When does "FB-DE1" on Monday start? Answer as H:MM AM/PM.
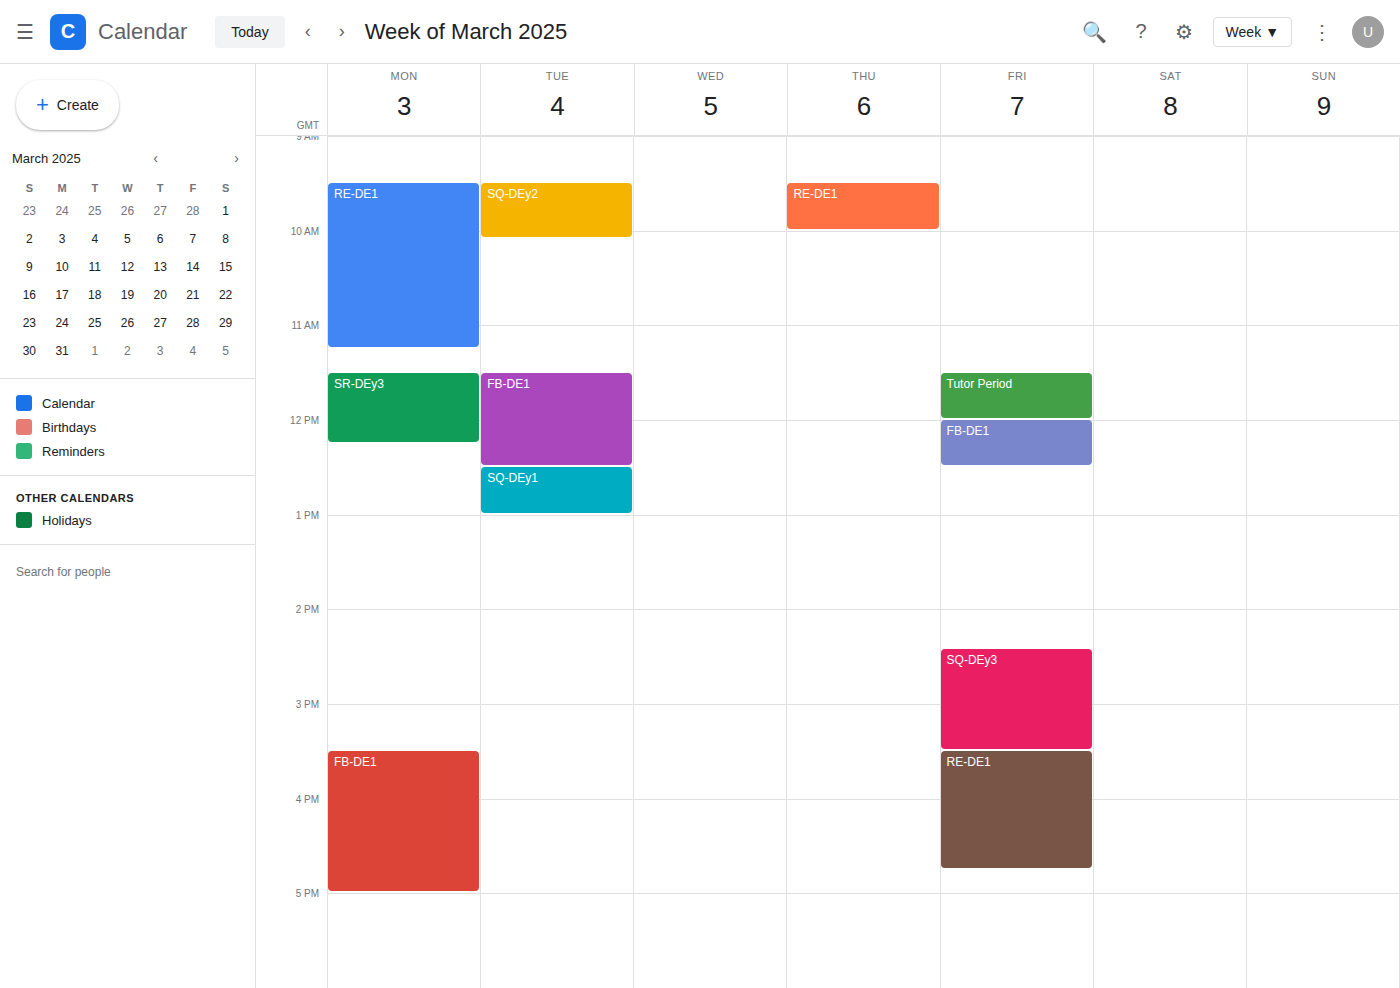
3:30 PM